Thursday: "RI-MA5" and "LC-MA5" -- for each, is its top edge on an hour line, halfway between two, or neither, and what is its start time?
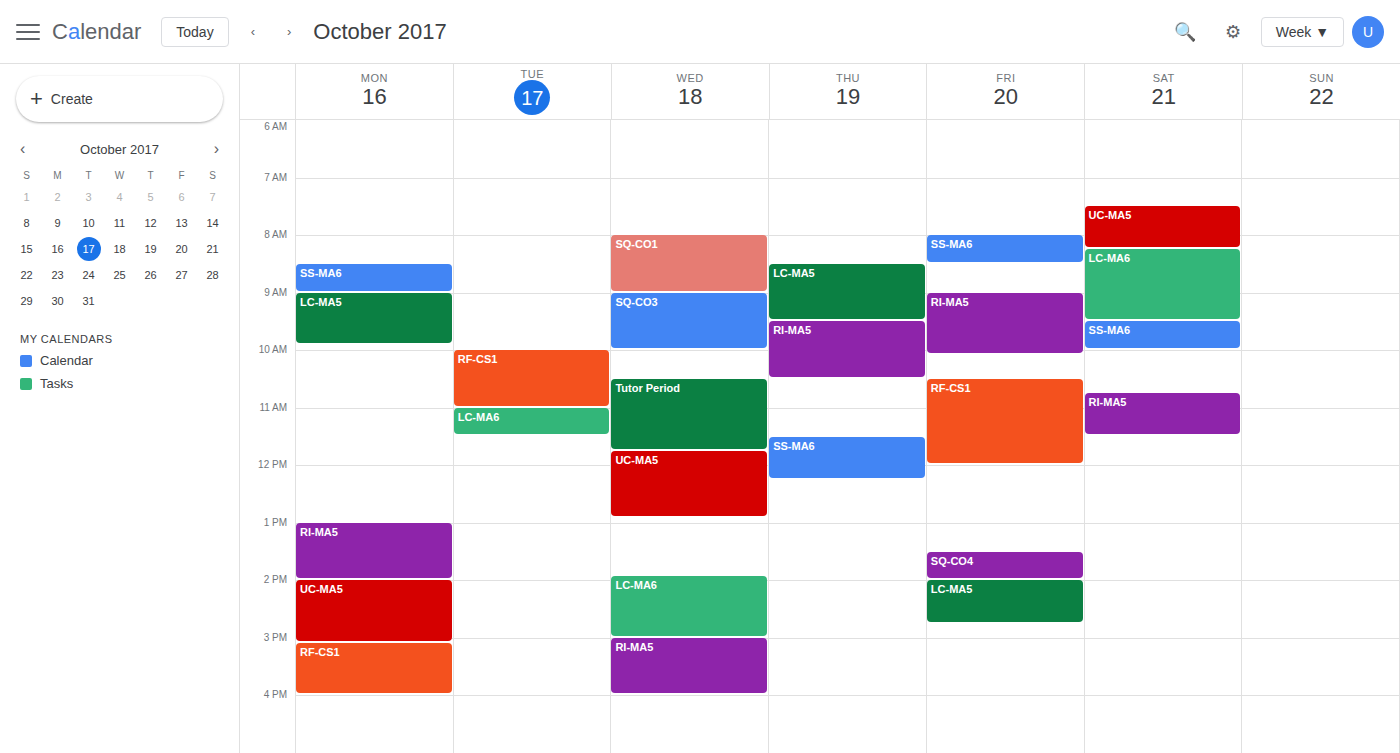
"RI-MA5": 9:30 AM, halfway between the 9 AM and 10 AM lines. "LC-MA5": 8:30 AM, halfway between the 8 AM and 9 AM lines.